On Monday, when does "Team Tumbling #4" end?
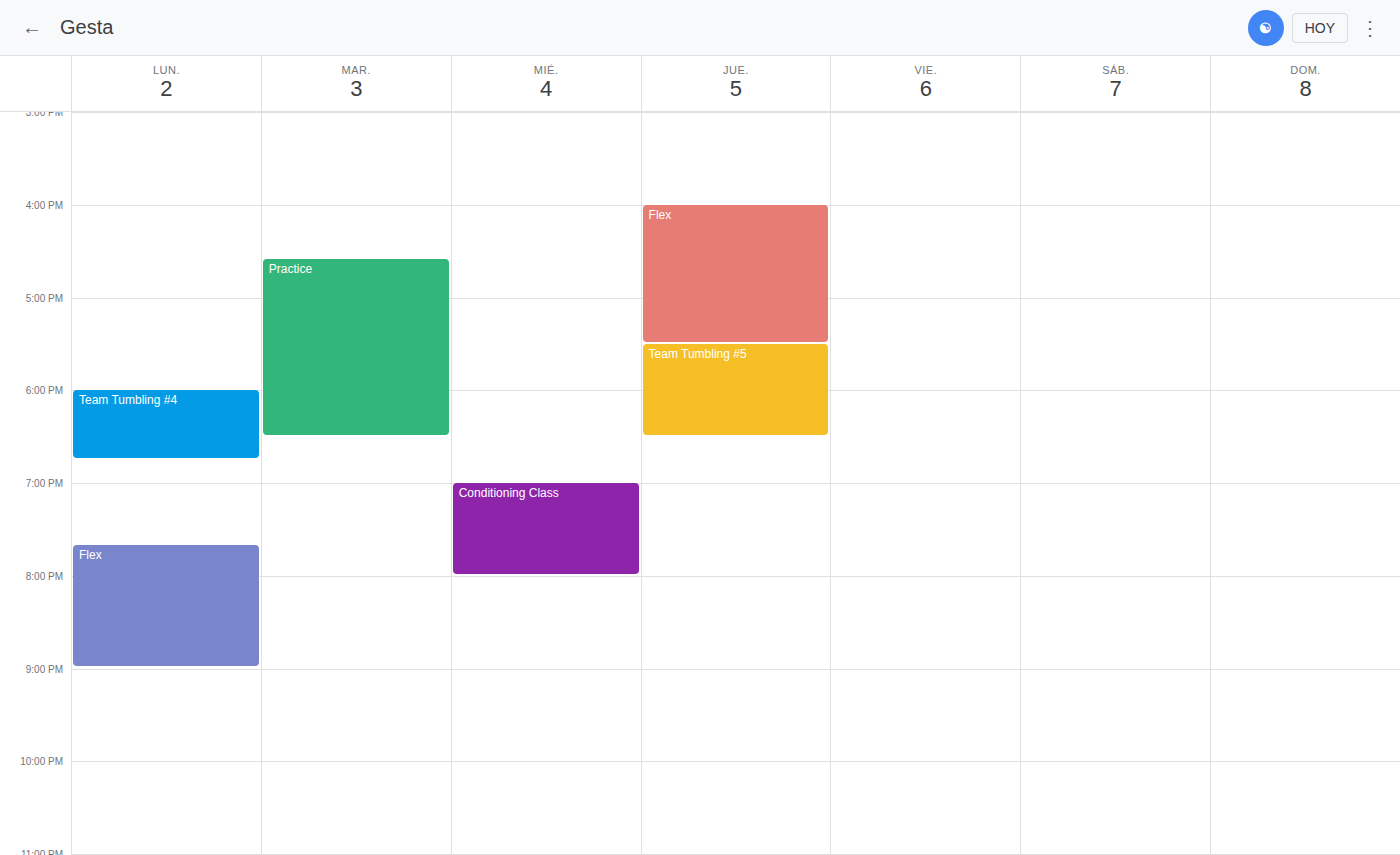
18:45